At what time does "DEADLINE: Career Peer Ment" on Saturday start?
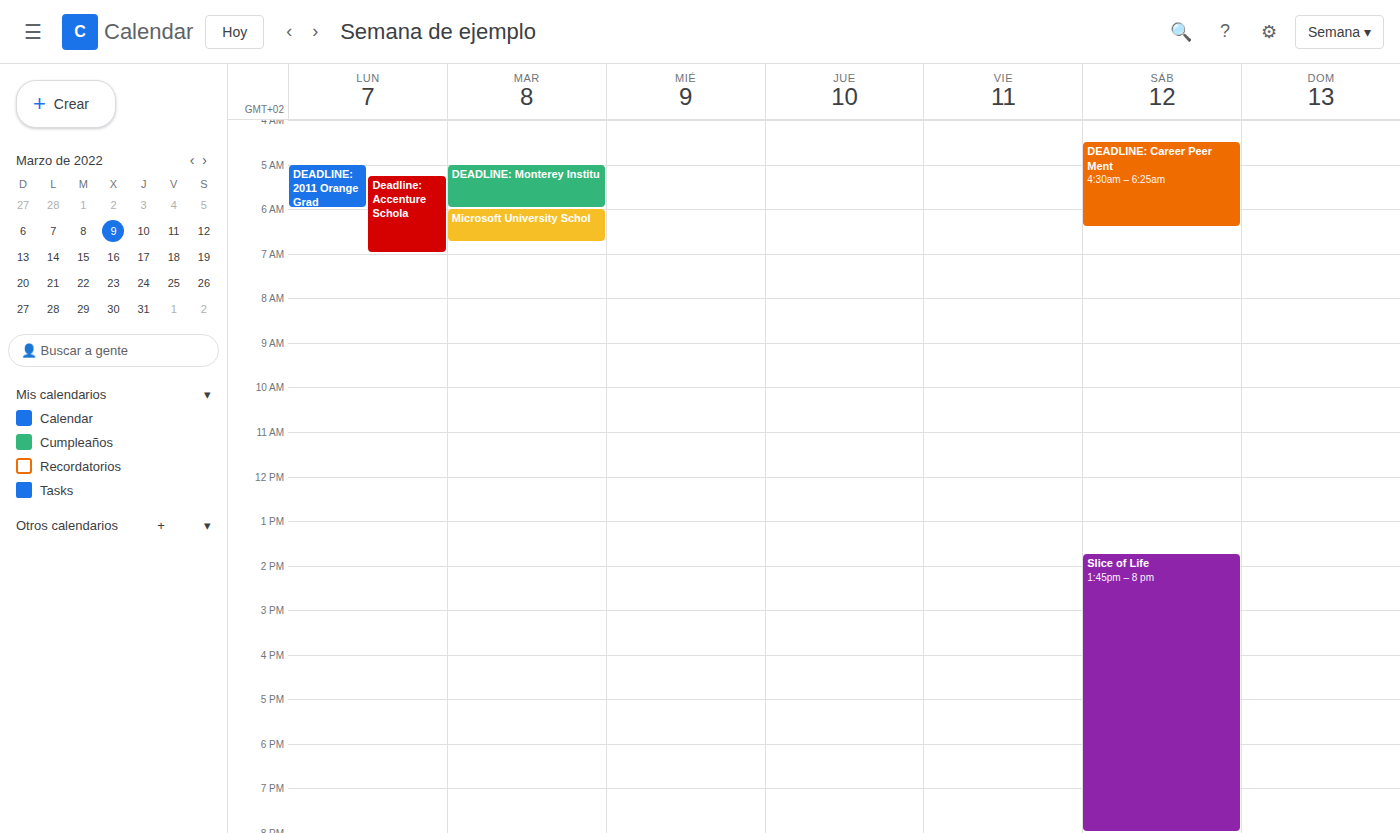
4:30 AM